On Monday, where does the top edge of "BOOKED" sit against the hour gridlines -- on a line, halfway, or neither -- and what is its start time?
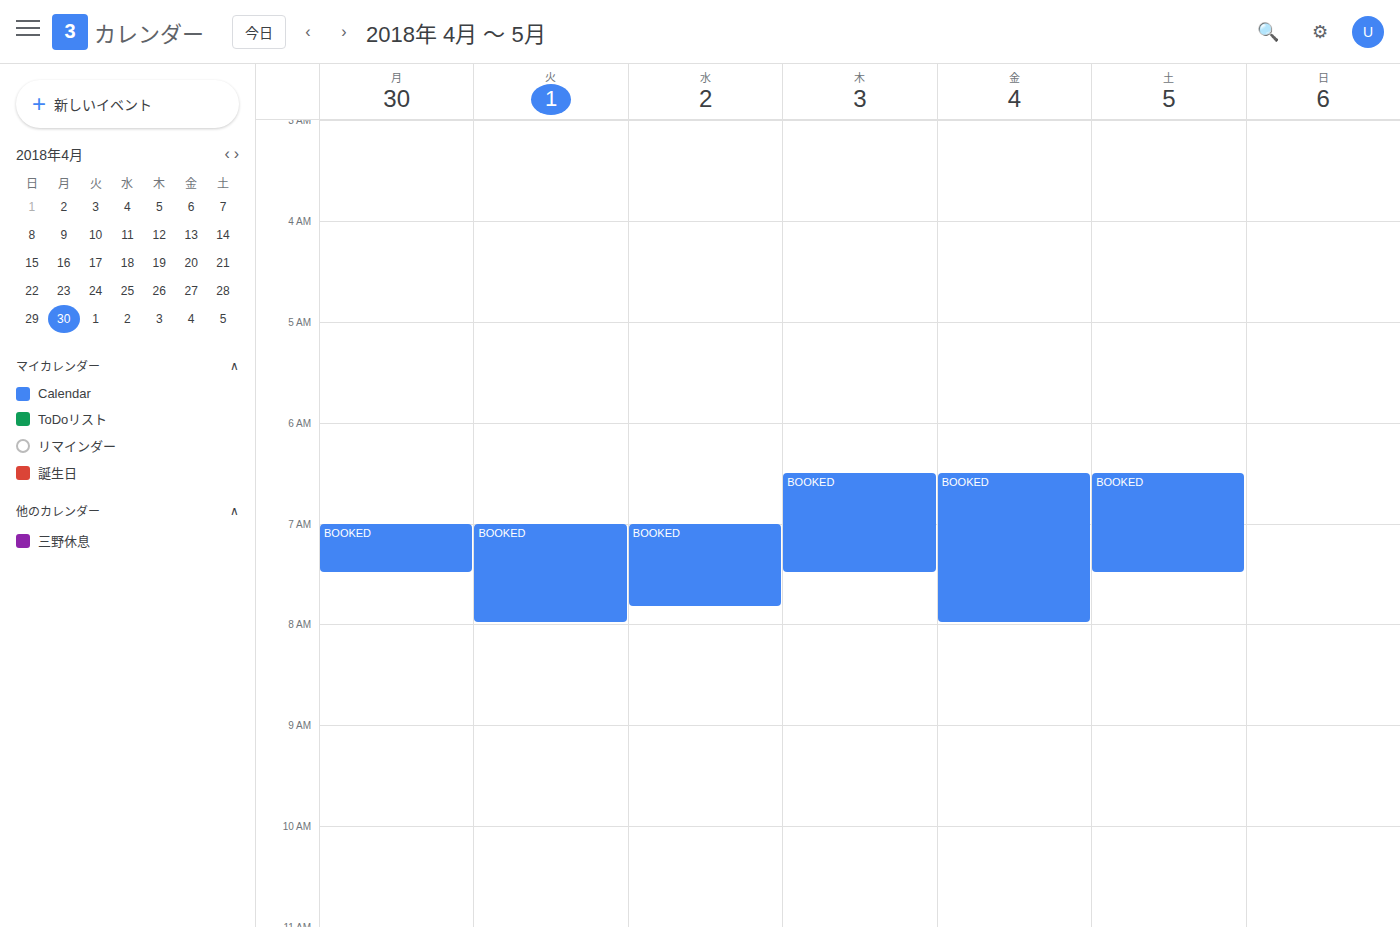
07:00 -- exactly on the 07:00 line.